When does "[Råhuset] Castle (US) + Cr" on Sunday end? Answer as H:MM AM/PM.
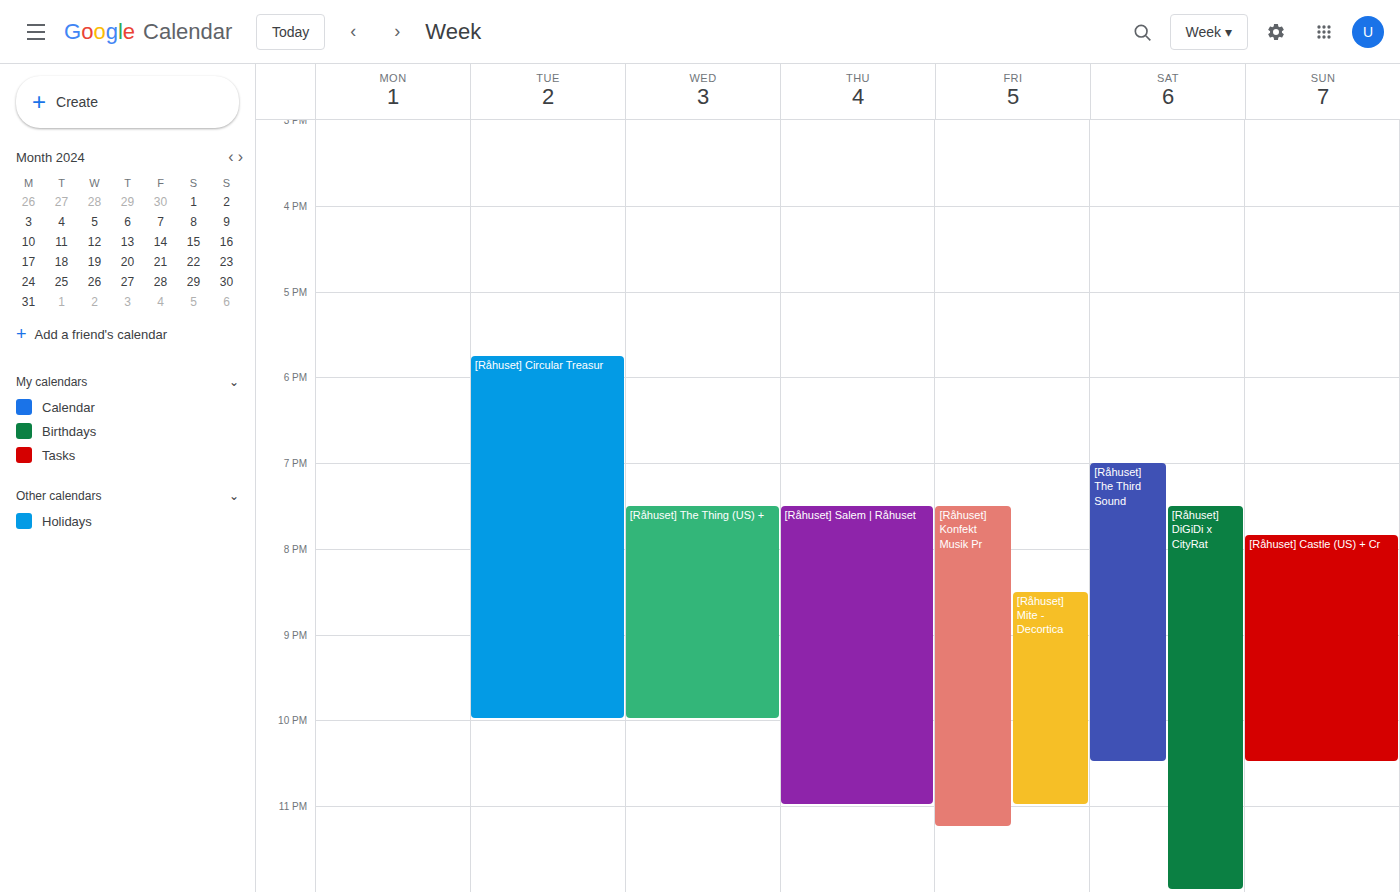
10:30 PM